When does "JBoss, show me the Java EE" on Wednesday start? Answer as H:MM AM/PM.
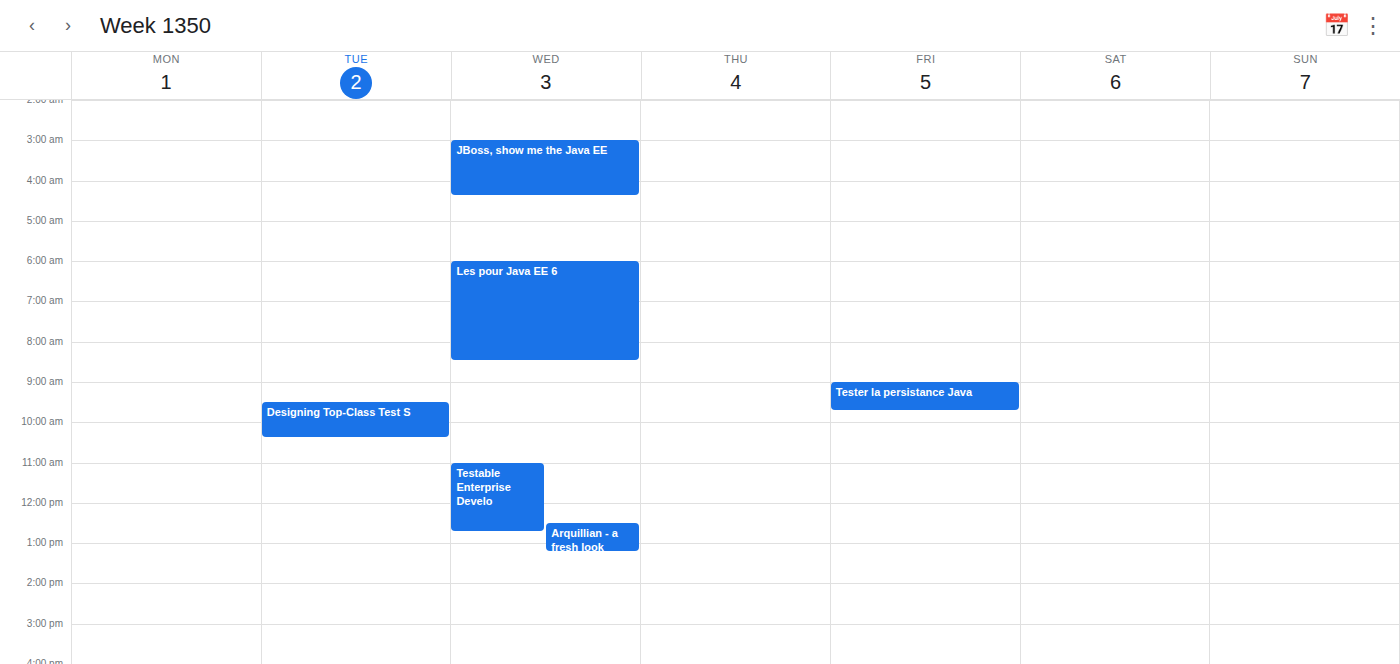
3:00 AM